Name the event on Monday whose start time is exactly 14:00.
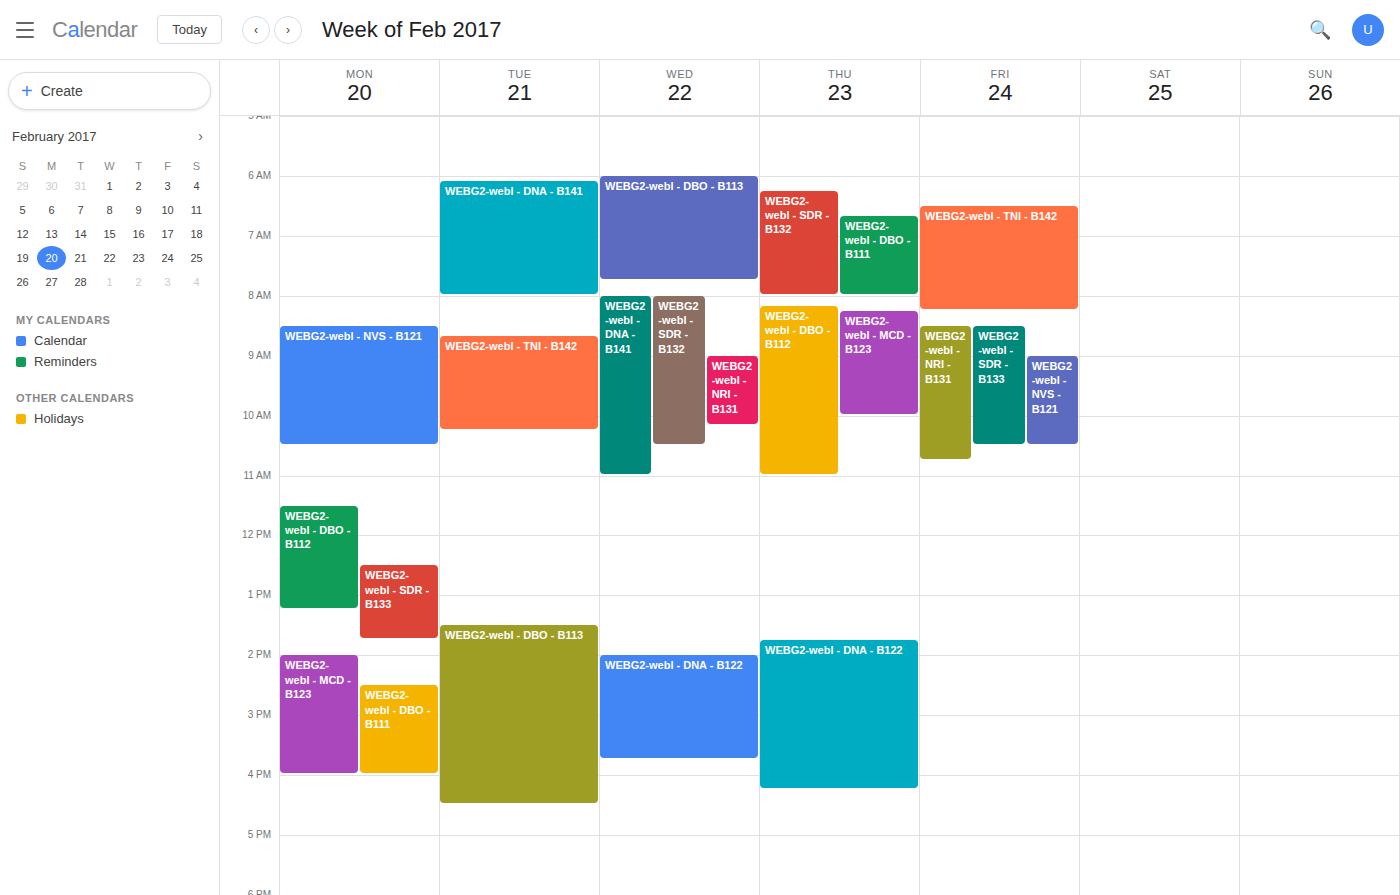
"WEBG2-webl - MCD - B123"